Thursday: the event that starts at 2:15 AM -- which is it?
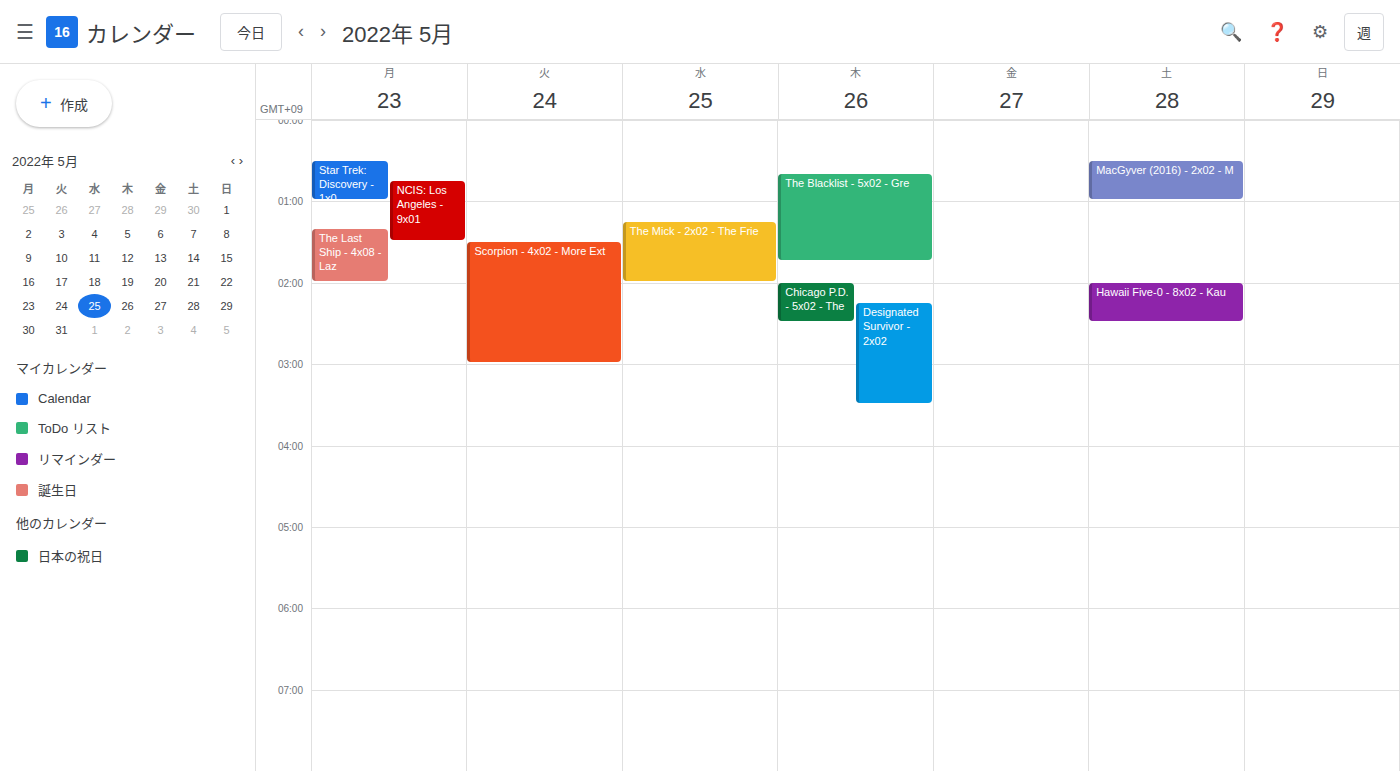
"Designated Survivor - 2x02"